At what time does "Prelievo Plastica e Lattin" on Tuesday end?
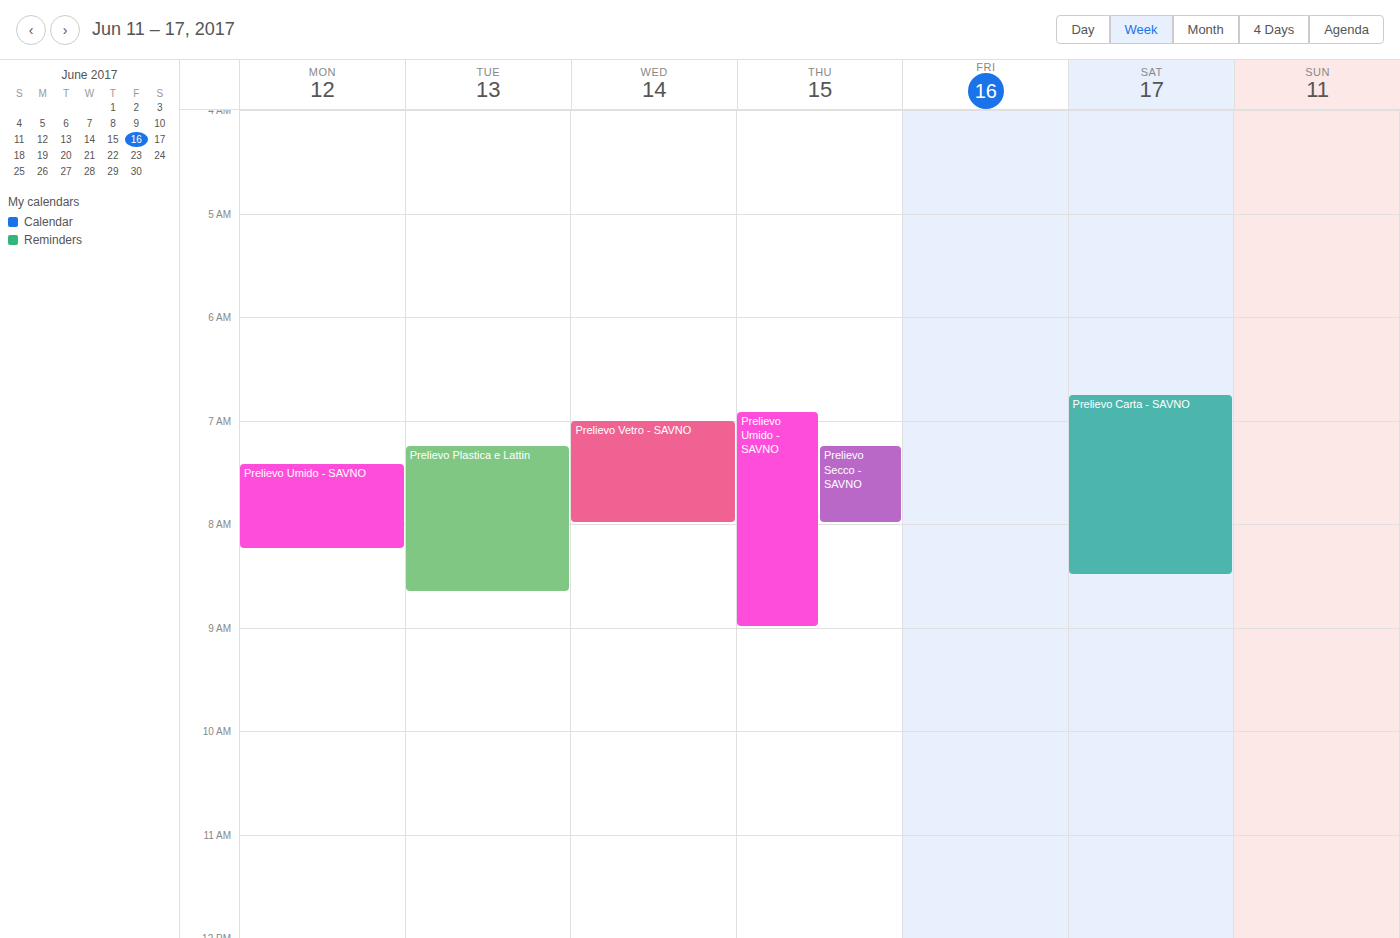
8:40 AM